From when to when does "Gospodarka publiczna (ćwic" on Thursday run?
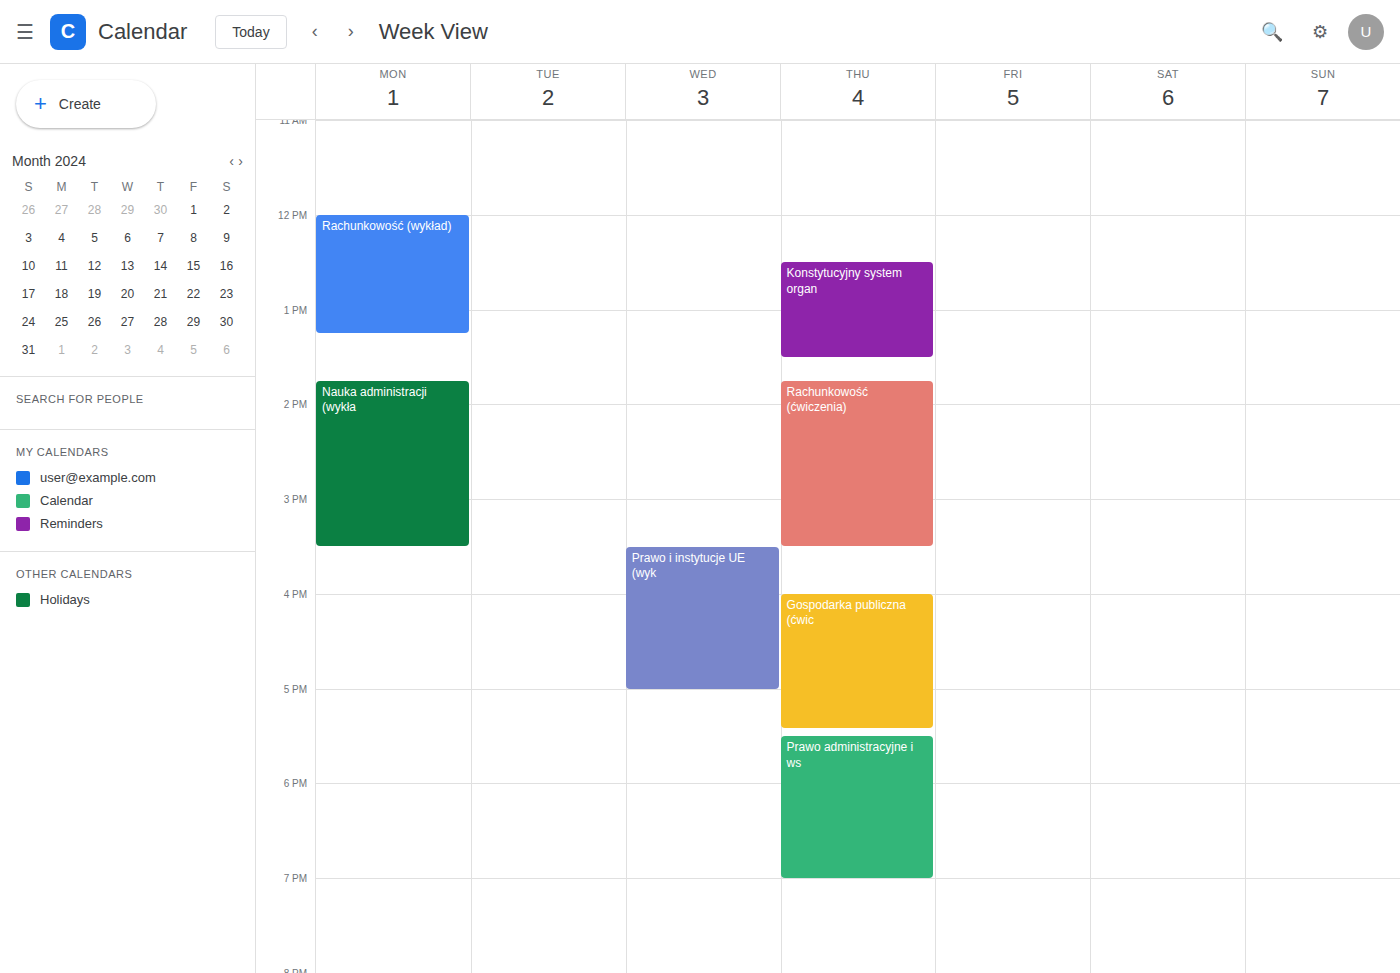
4:00 PM to 5:25 PM